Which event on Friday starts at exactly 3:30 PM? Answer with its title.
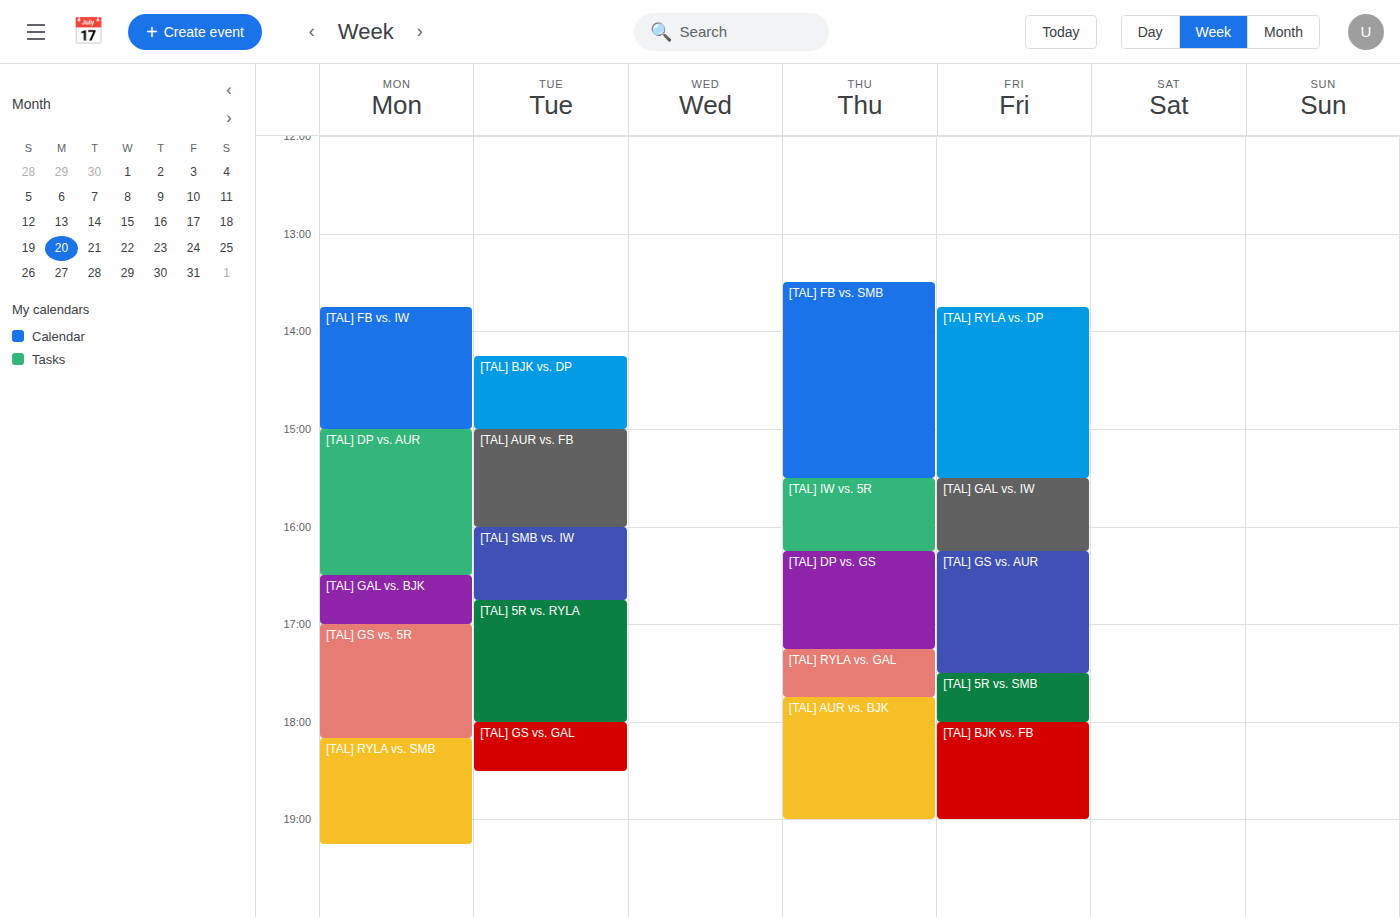
"[TAL] GAL vs. IW"